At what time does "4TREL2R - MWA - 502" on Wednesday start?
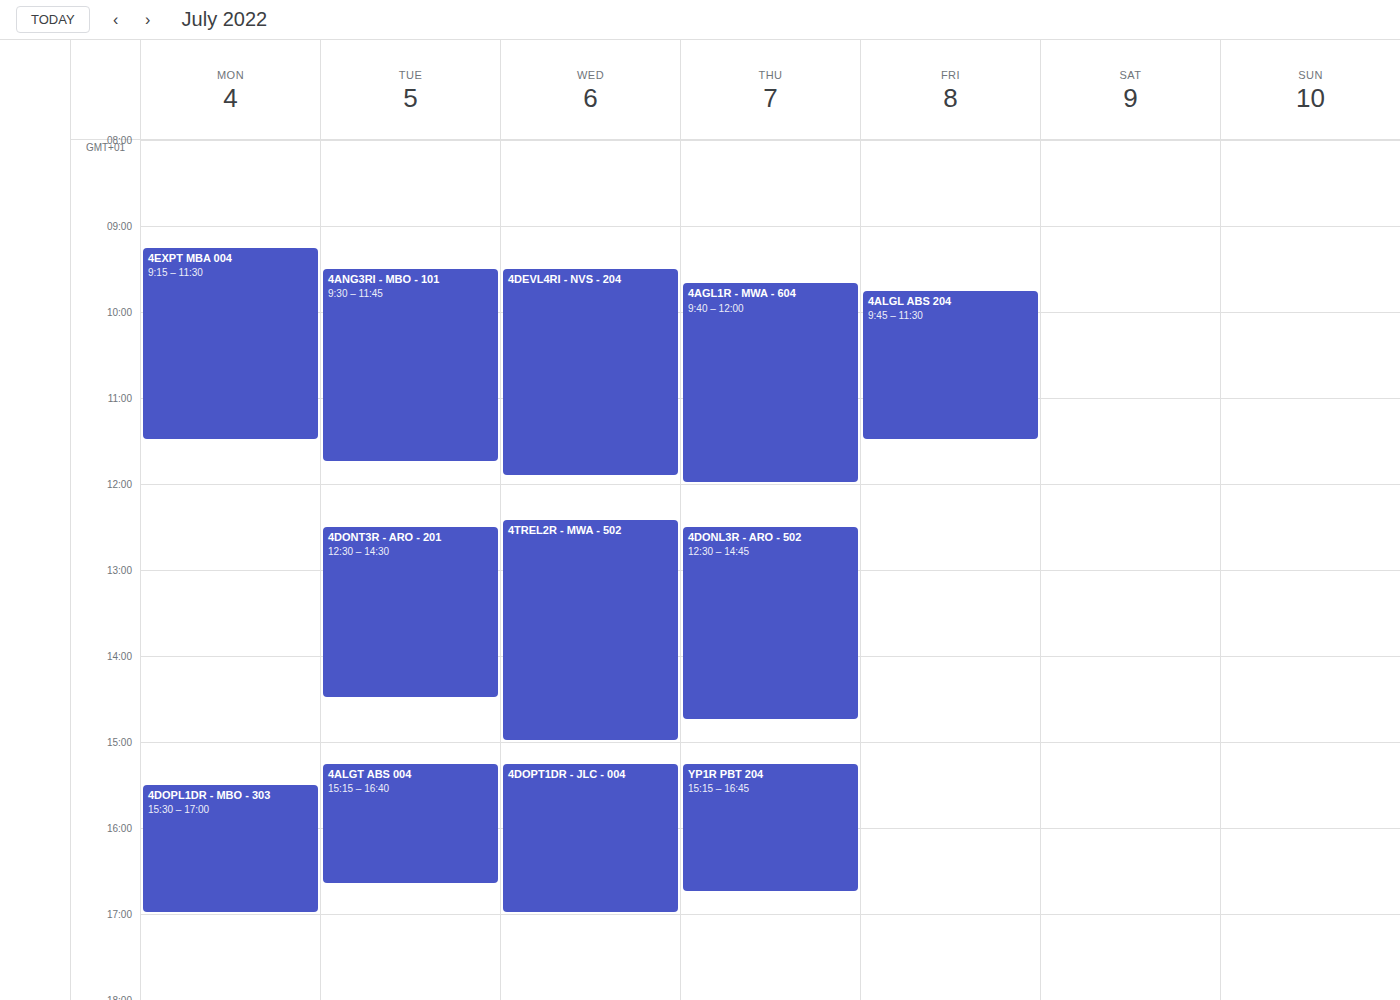
12:25